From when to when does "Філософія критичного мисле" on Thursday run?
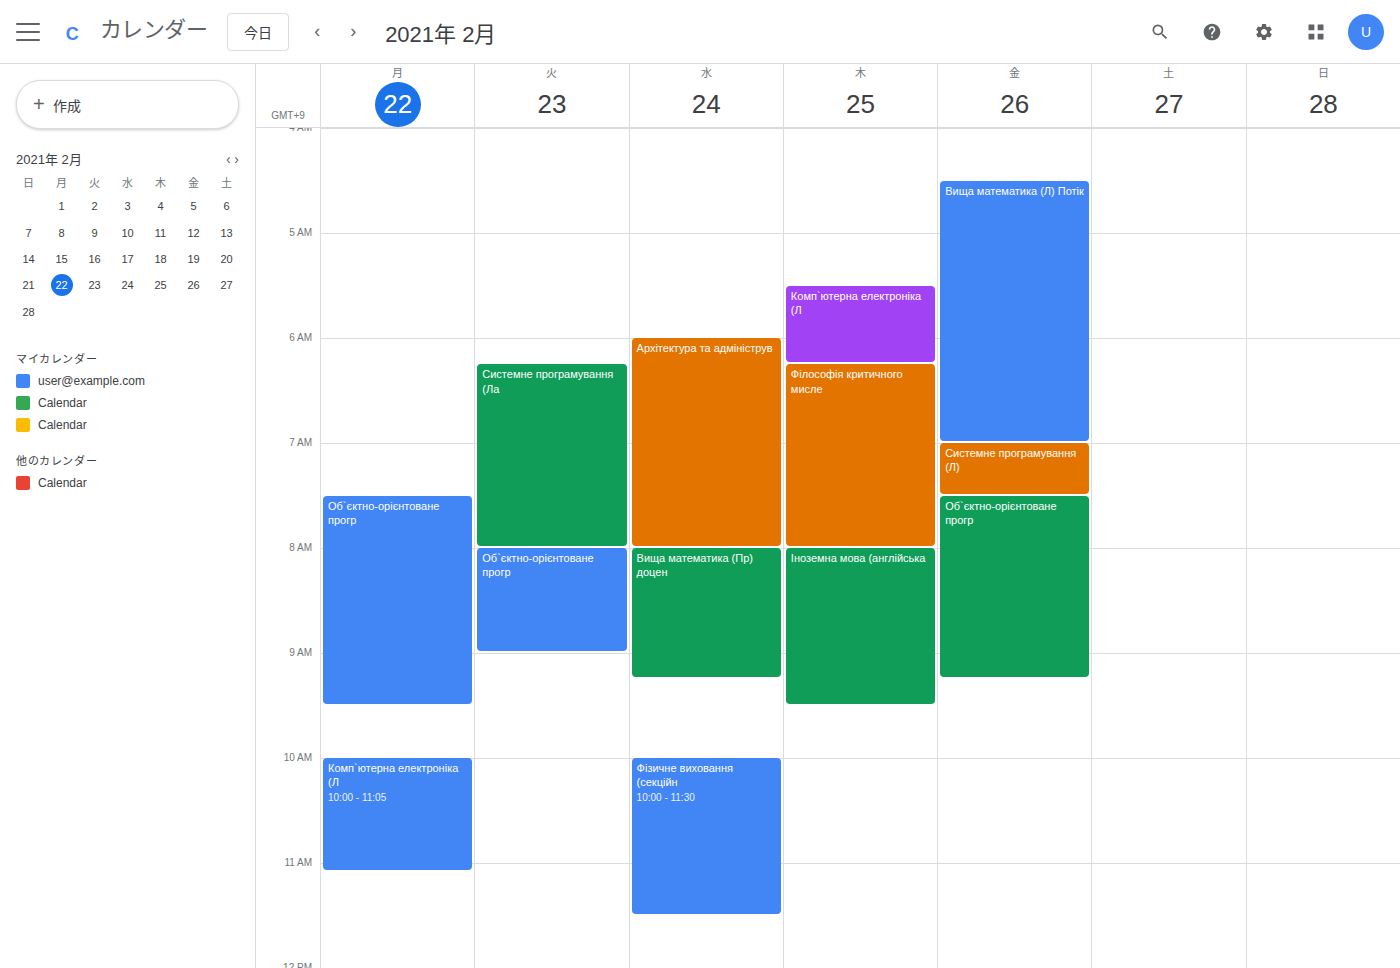
06:15 to 08:00